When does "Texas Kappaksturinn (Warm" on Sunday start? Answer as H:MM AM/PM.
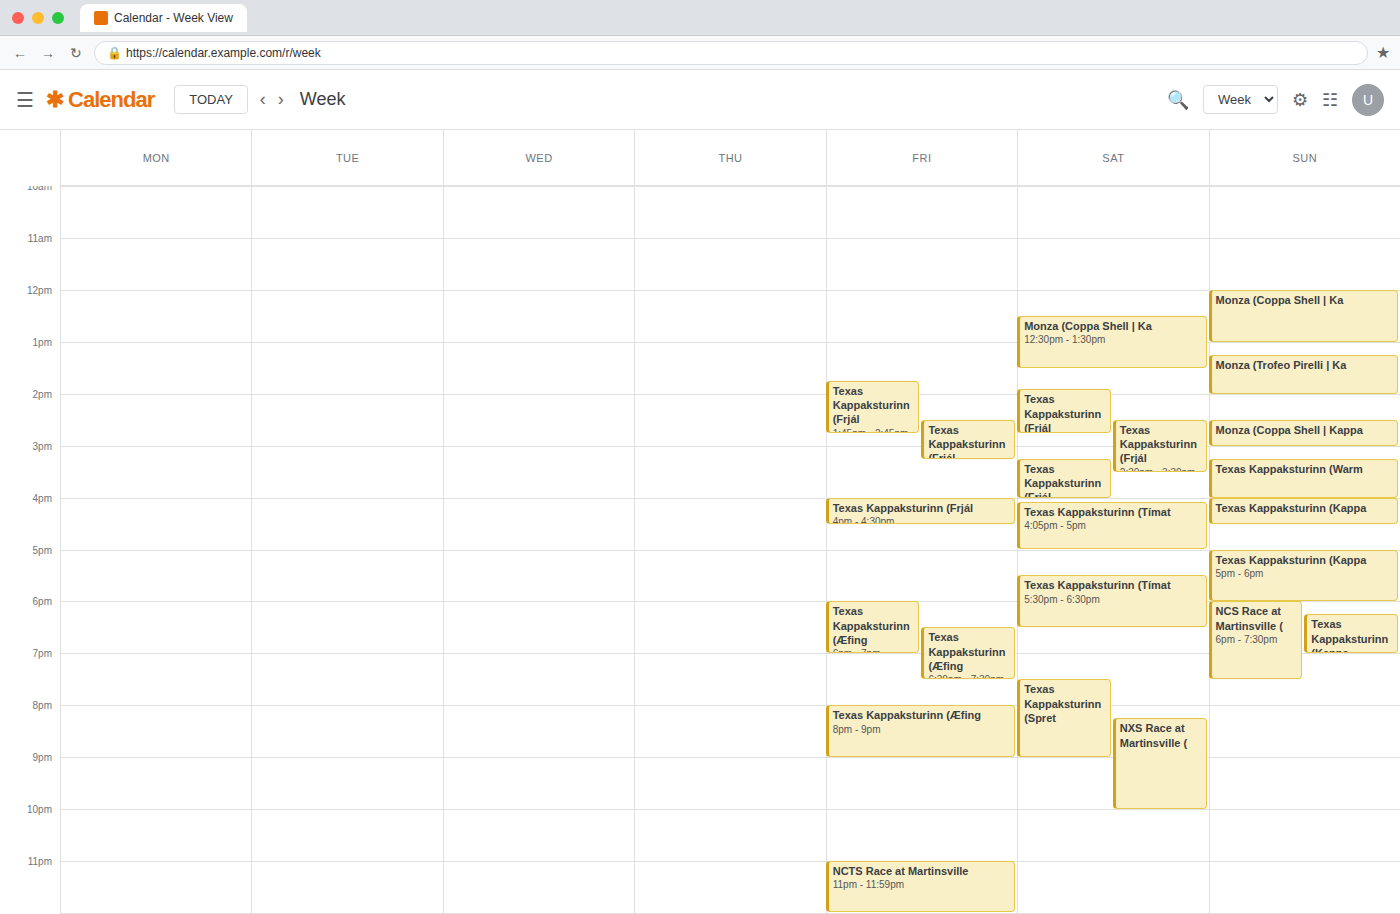
3:15 PM